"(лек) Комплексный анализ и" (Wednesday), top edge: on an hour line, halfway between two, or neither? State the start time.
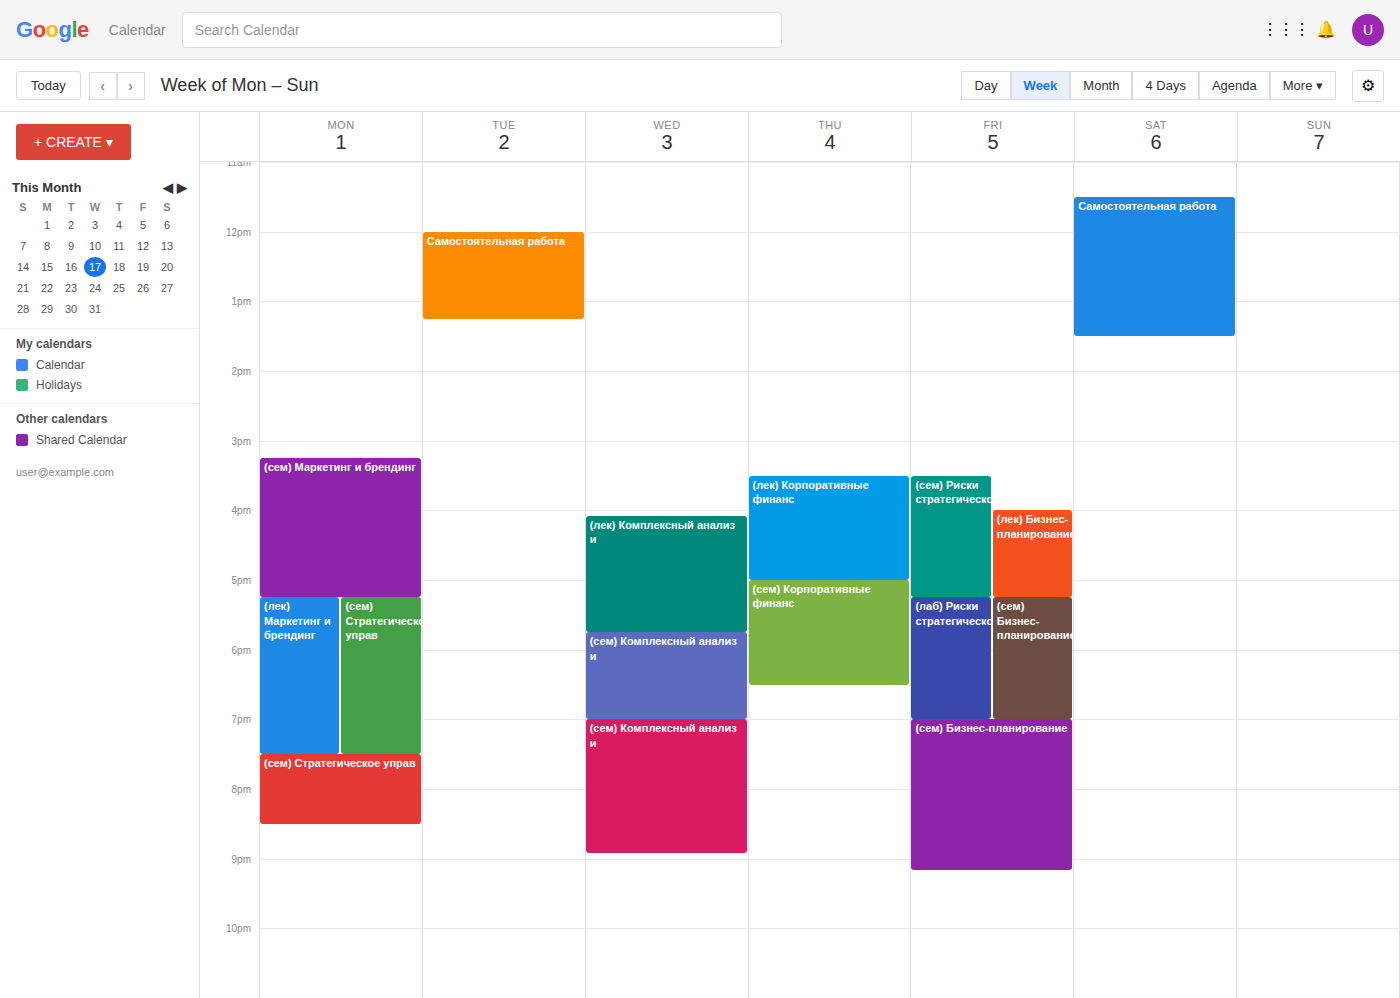
4:05 PM -- neither: 5 minutes below the 4 PM line and 55 minutes above the 5 PM line.